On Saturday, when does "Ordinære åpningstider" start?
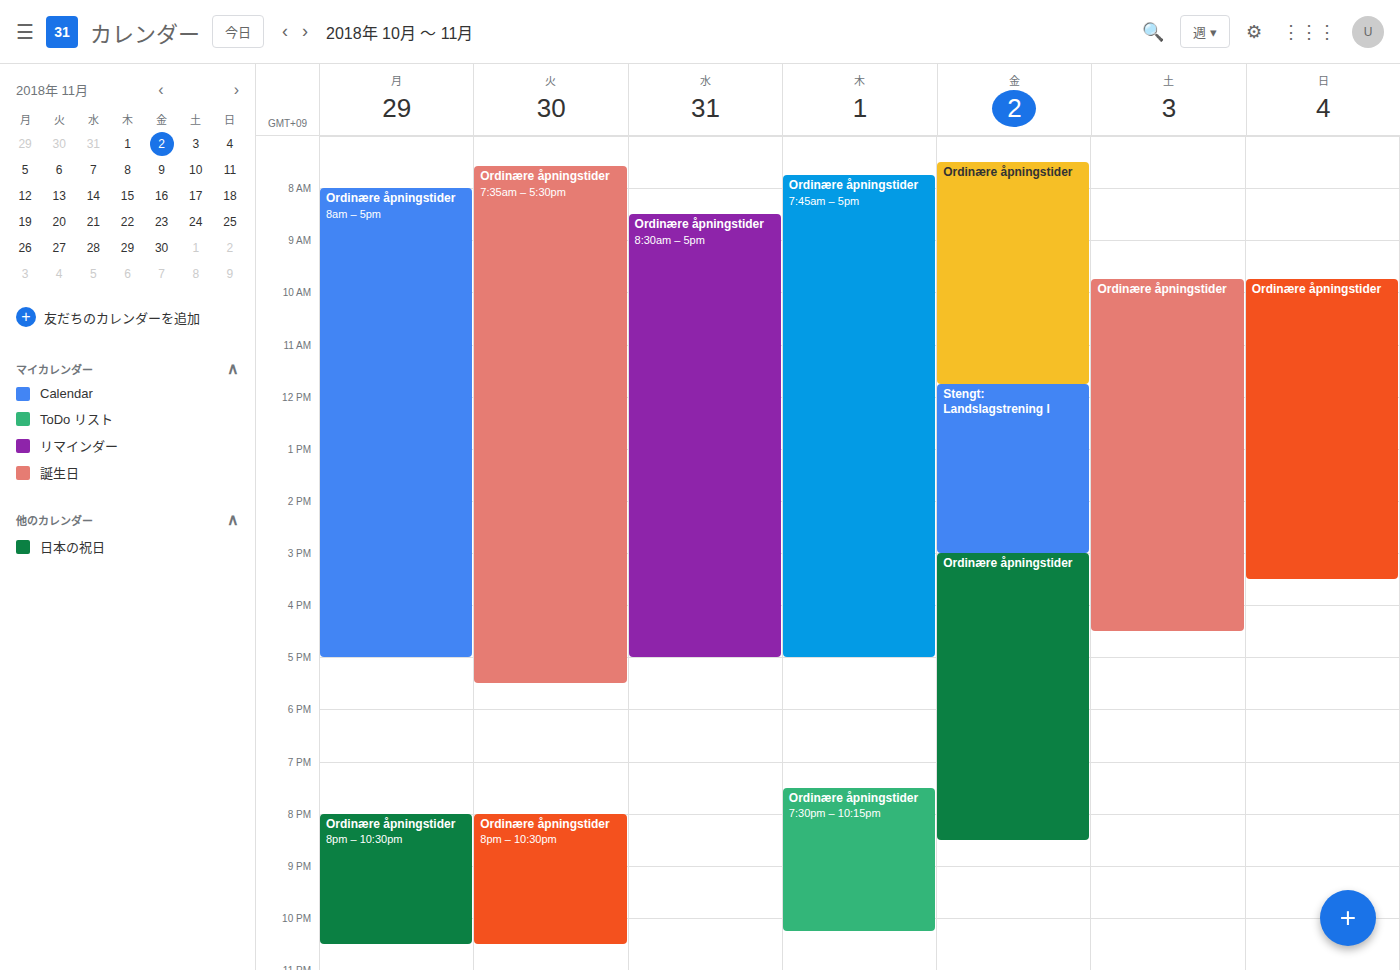
09:45